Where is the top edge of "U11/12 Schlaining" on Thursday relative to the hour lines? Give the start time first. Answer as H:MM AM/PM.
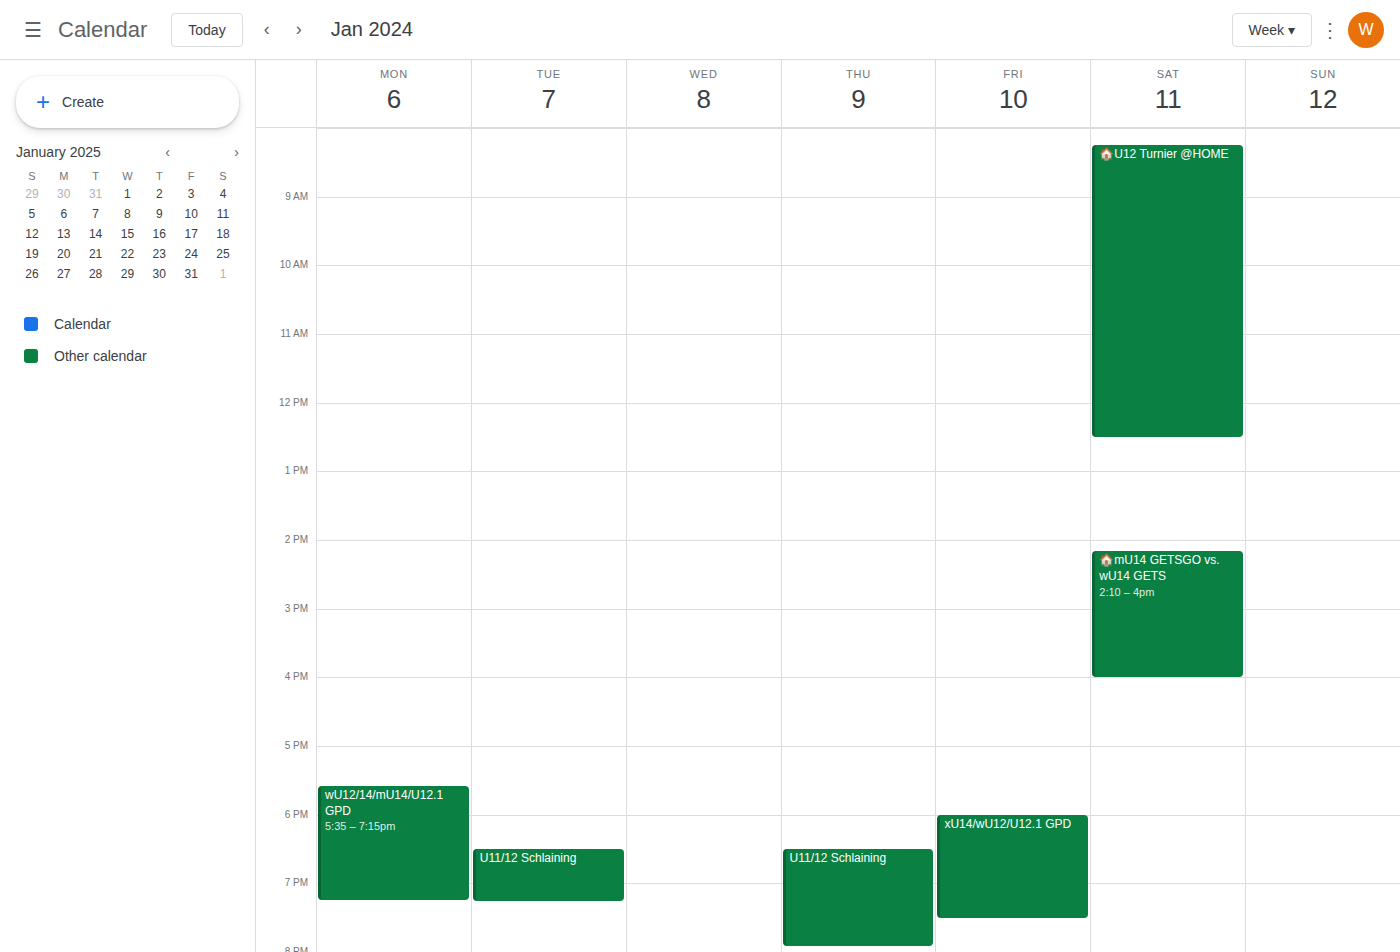
6:30 PM -- halfway between the 6 PM and 7 PM lines.